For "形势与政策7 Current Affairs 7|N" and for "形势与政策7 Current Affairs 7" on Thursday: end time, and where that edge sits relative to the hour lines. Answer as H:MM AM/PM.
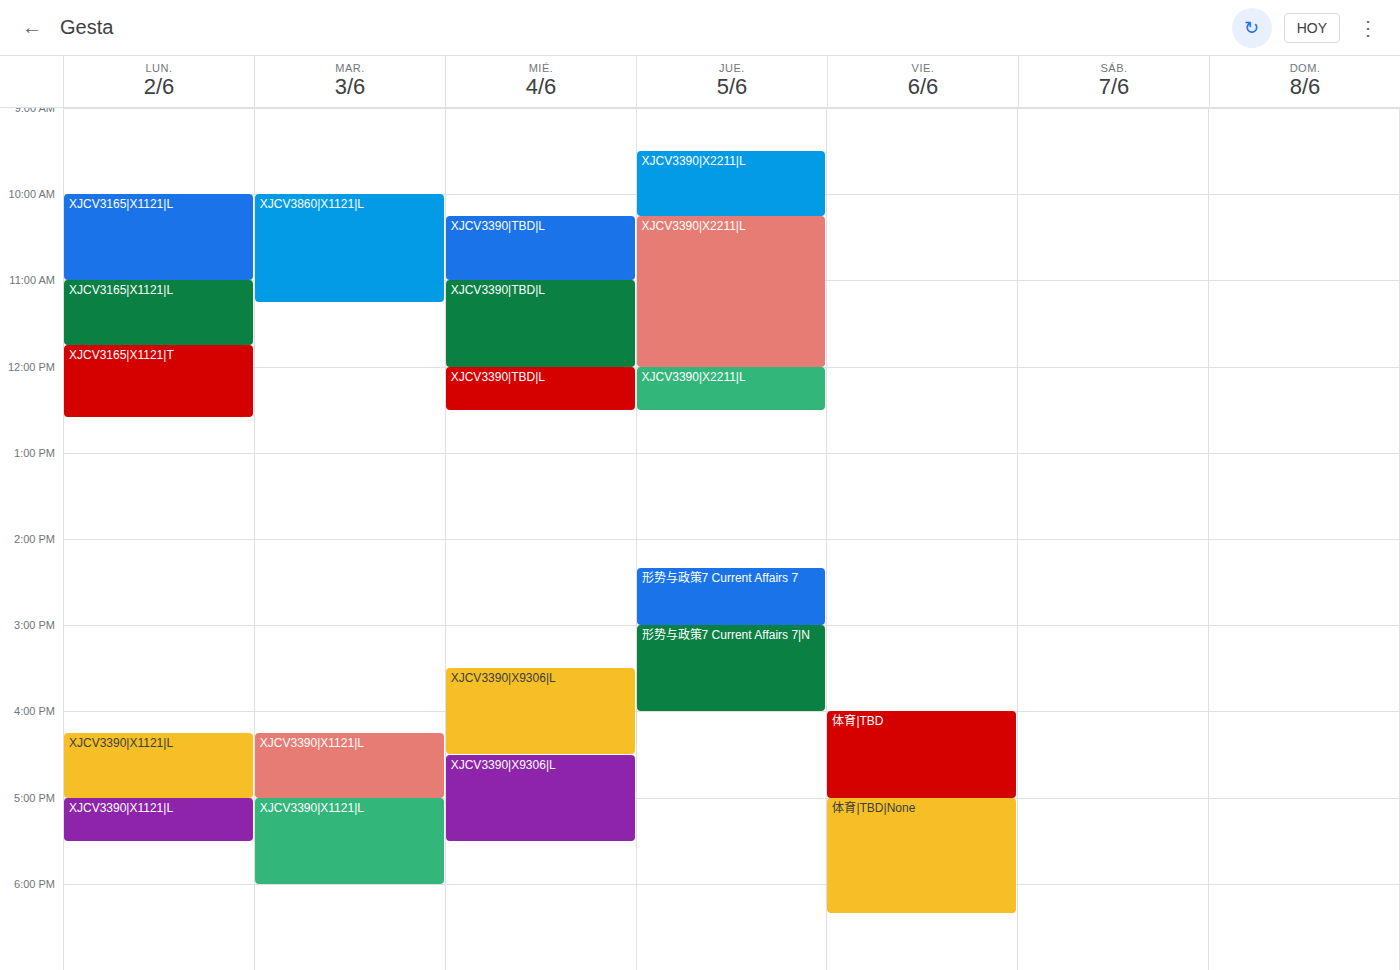
"形势与政策7 Current Affairs 7|N": 4:00 PM, exactly on the 4 PM line. "形势与政策7 Current Affairs 7": 3:00 PM, exactly on the 3 PM line.